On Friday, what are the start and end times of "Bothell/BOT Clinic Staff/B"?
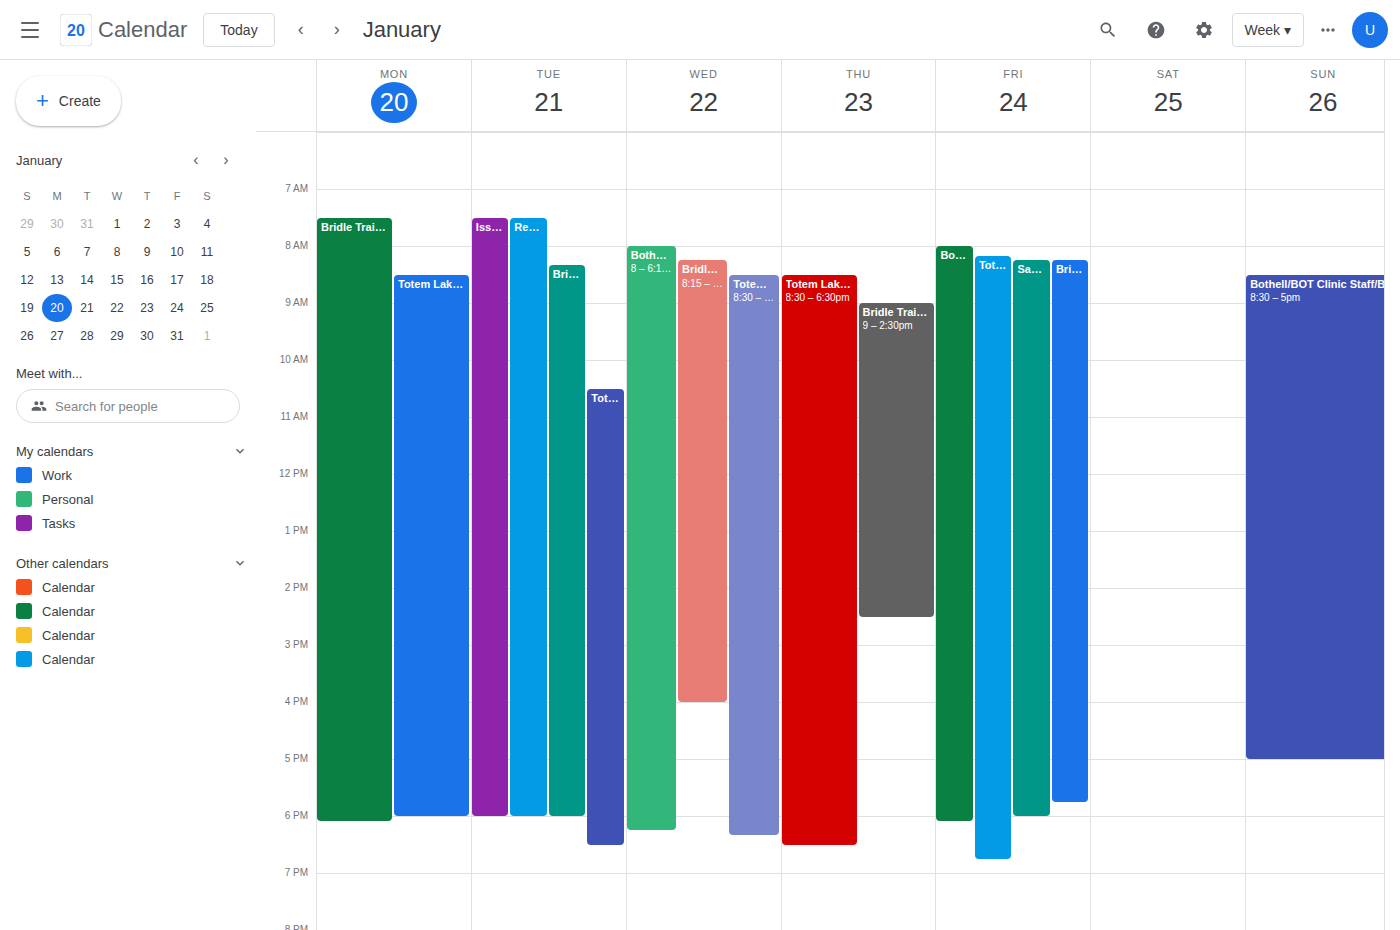
8:00 AM to 6:05 PM